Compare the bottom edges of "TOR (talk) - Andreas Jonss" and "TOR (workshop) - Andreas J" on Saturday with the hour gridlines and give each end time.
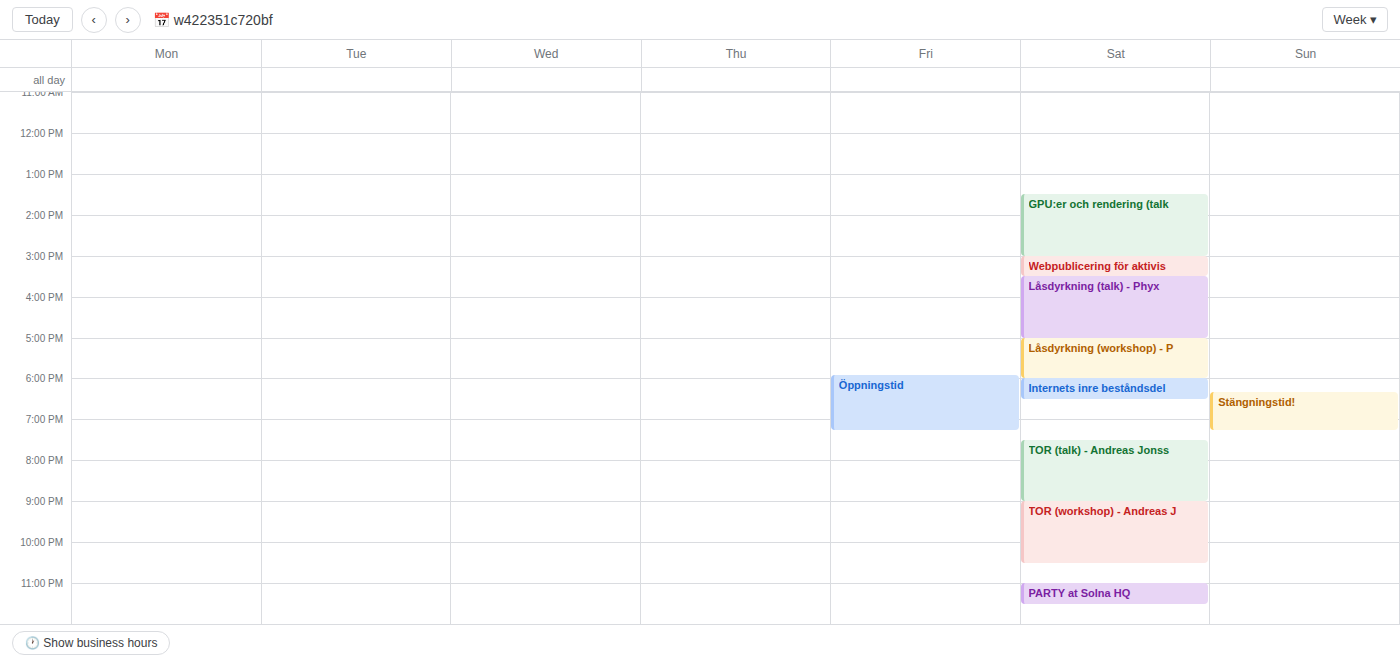
"TOR (talk) - Andreas Jonss": 9:00 PM, exactly on the 9 PM line. "TOR (workshop) - Andreas J": 10:30 PM, halfway between the 10 PM and 11 PM lines.